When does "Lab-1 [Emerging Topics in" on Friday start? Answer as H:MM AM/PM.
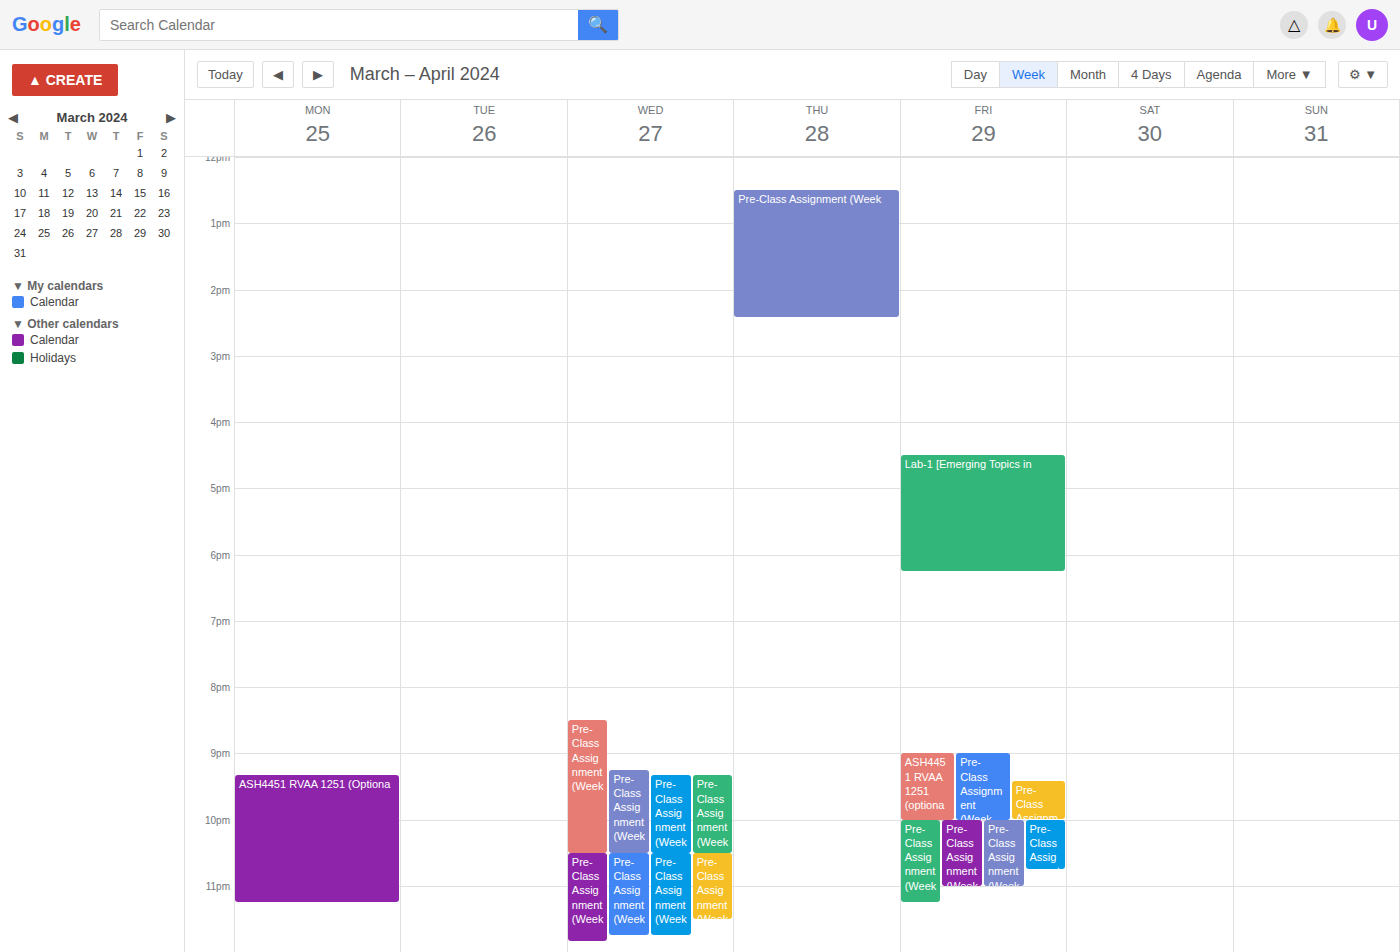
4:30 PM